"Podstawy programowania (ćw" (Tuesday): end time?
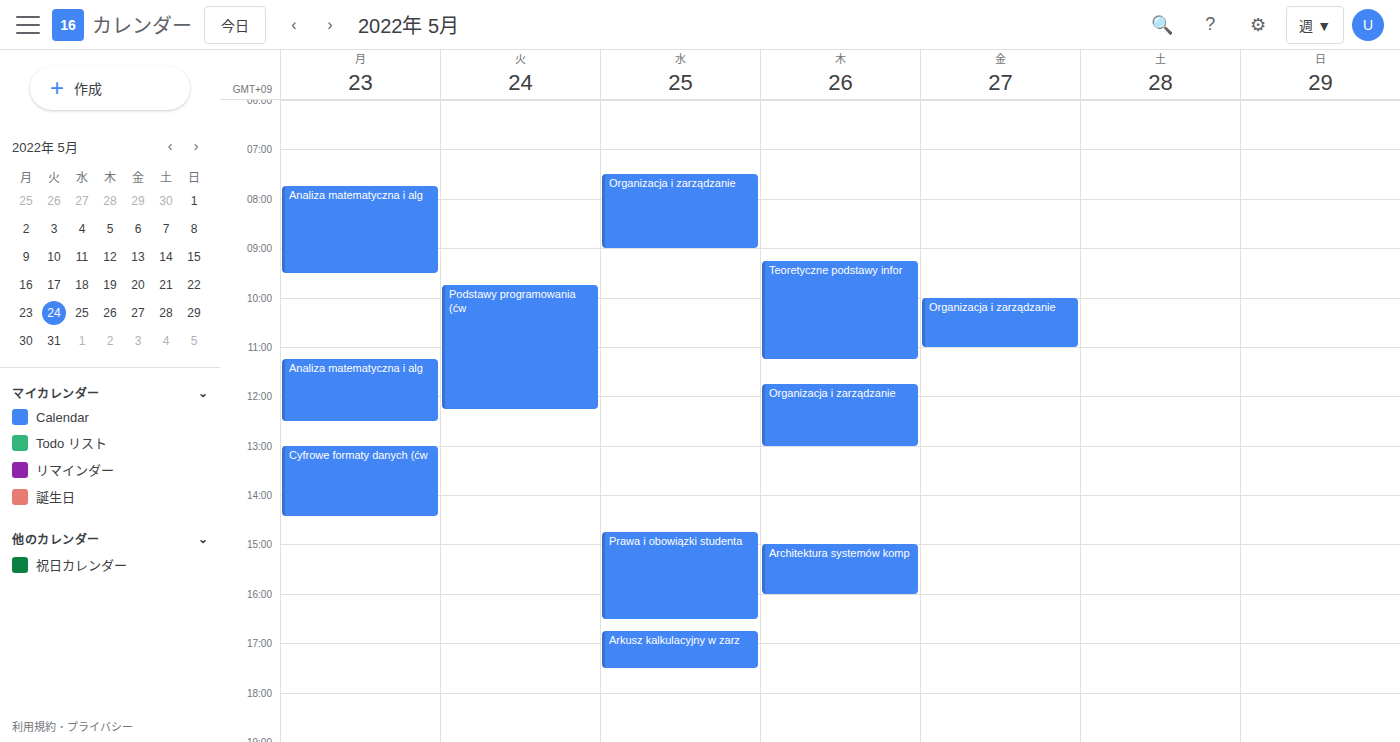
12:15 PM